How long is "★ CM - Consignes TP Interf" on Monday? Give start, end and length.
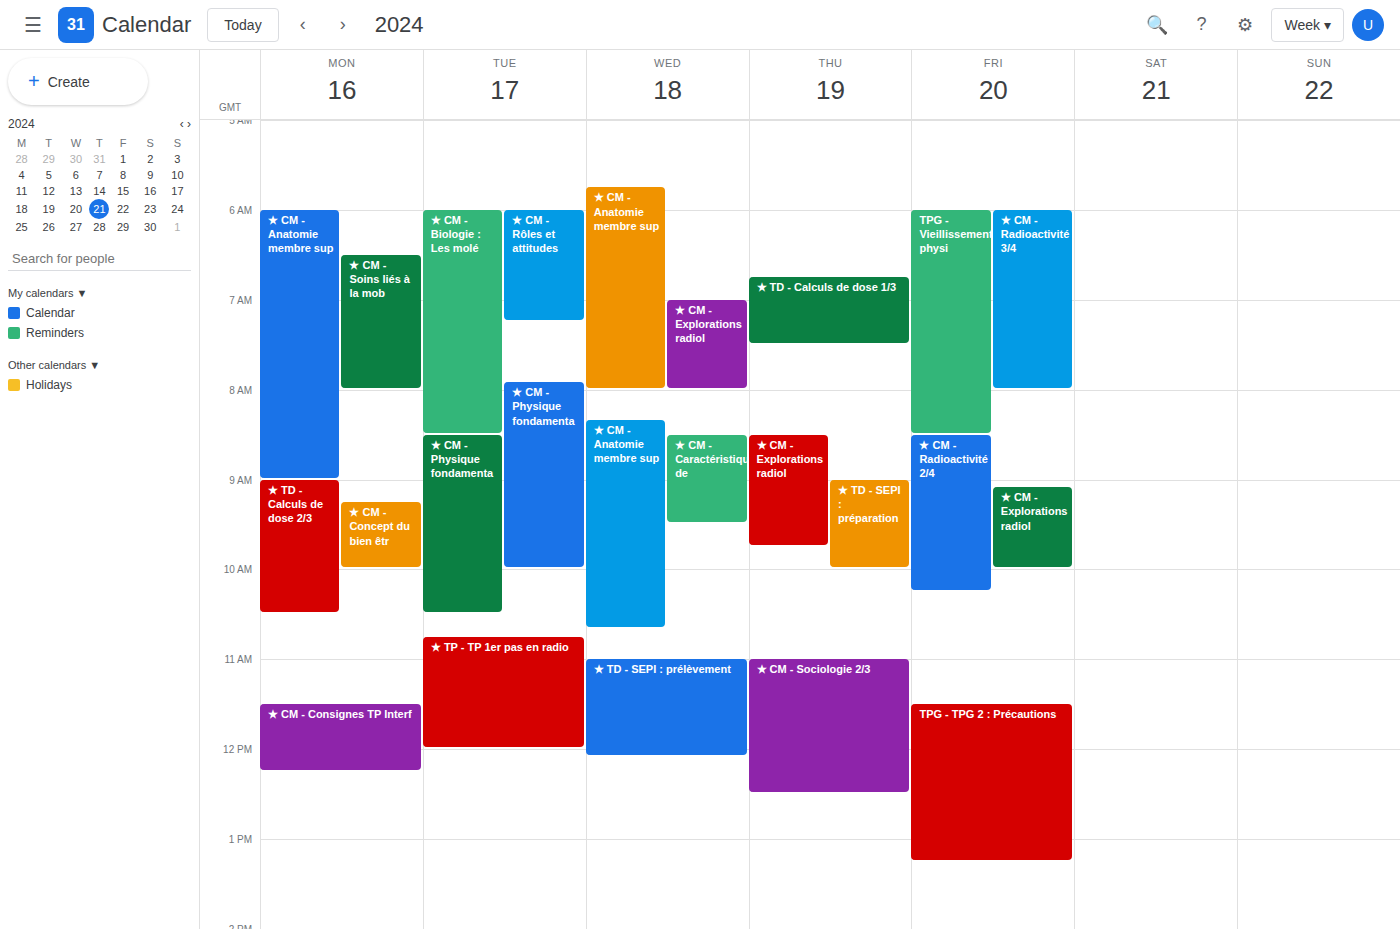
11:30 AM to 12:15 PM, 45 minutes